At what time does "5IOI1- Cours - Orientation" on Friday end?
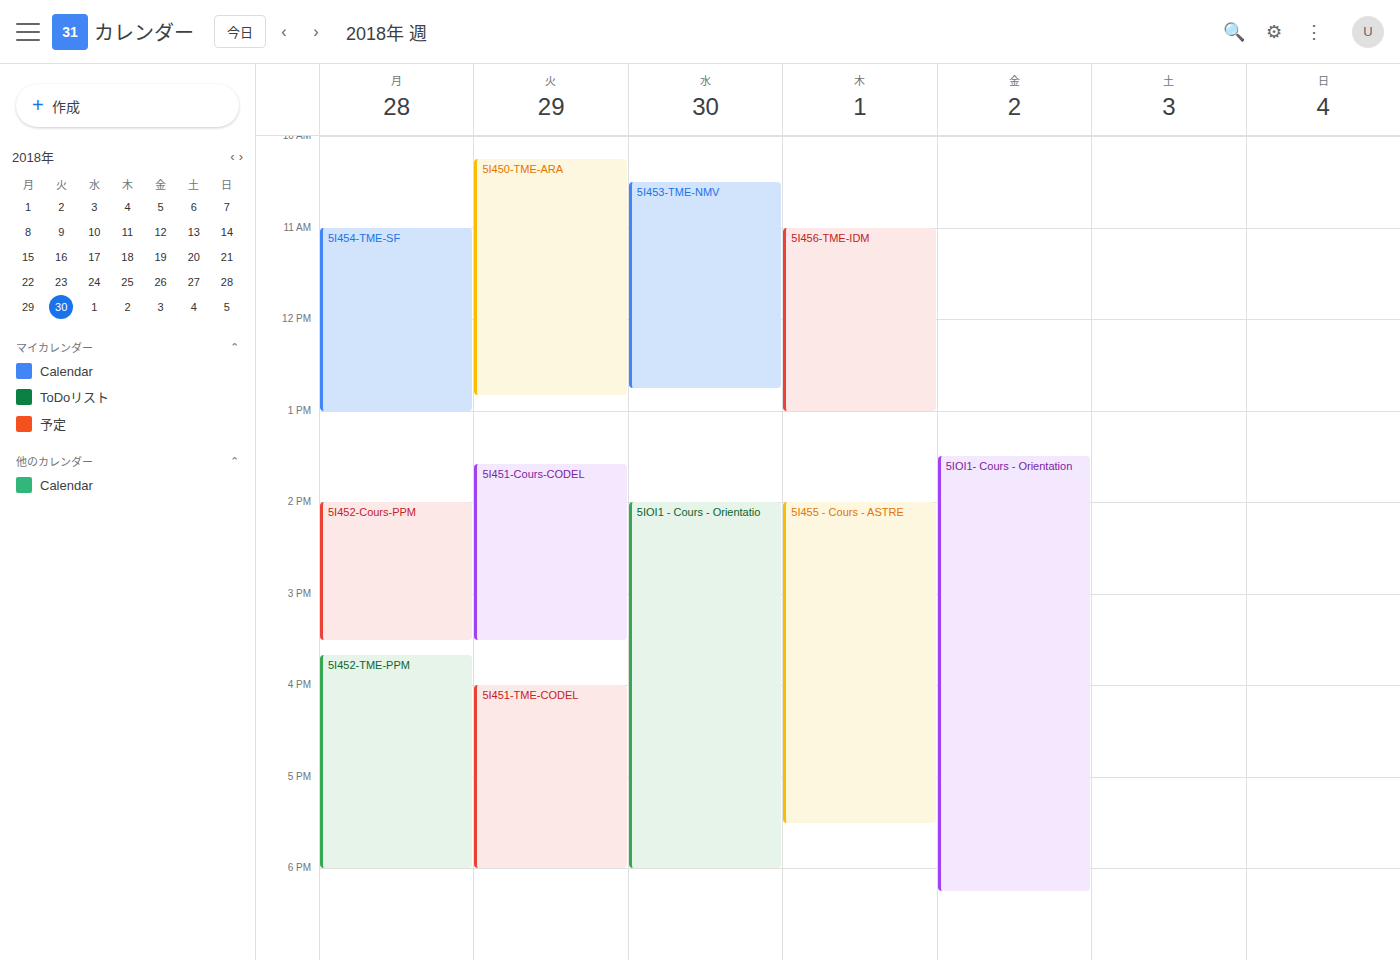
6:15 PM